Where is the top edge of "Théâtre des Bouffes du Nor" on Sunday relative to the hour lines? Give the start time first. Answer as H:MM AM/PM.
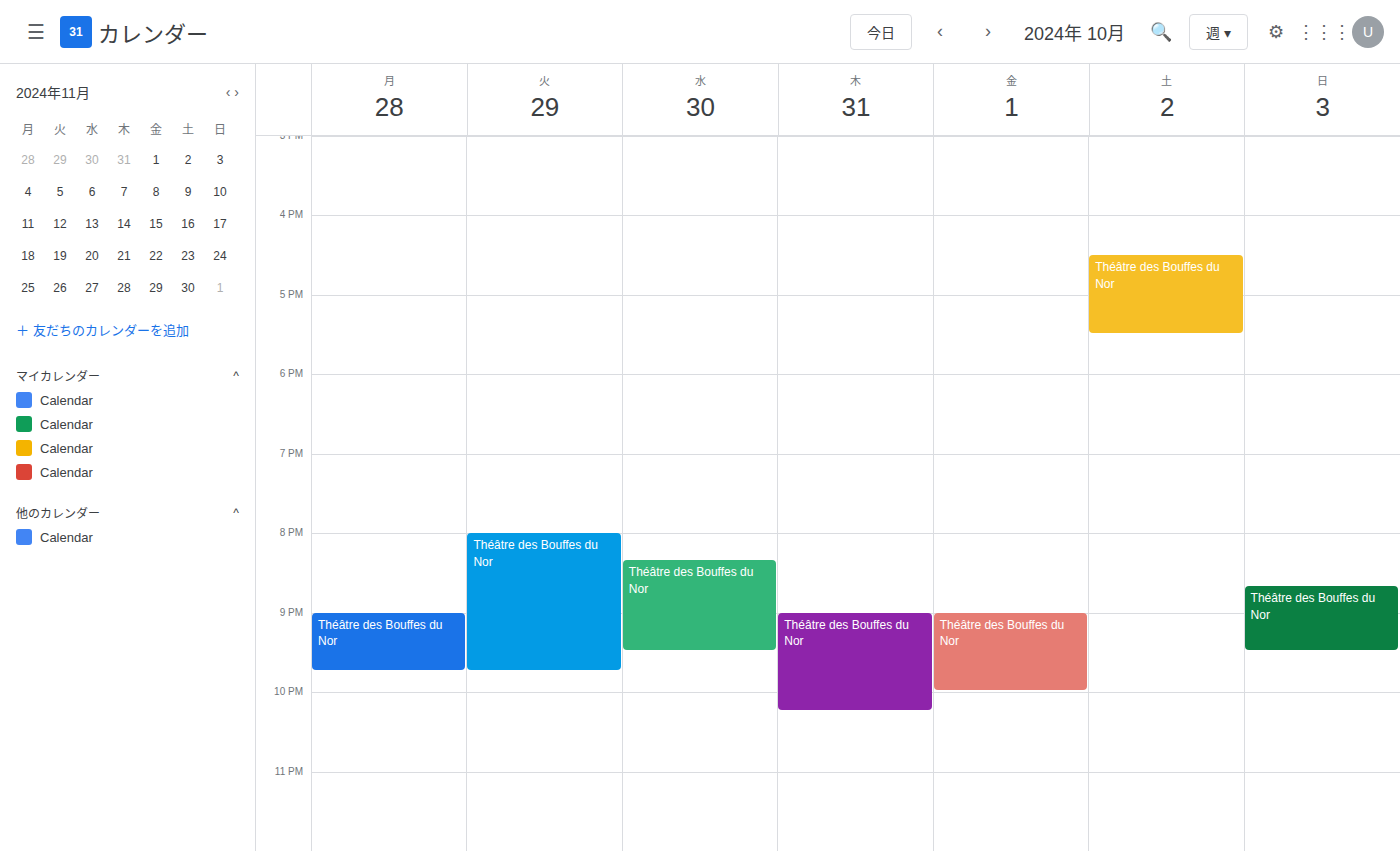
8:40 PM -- neither: 40 minutes below the 8 PM line and 20 minutes above the 9 PM line.